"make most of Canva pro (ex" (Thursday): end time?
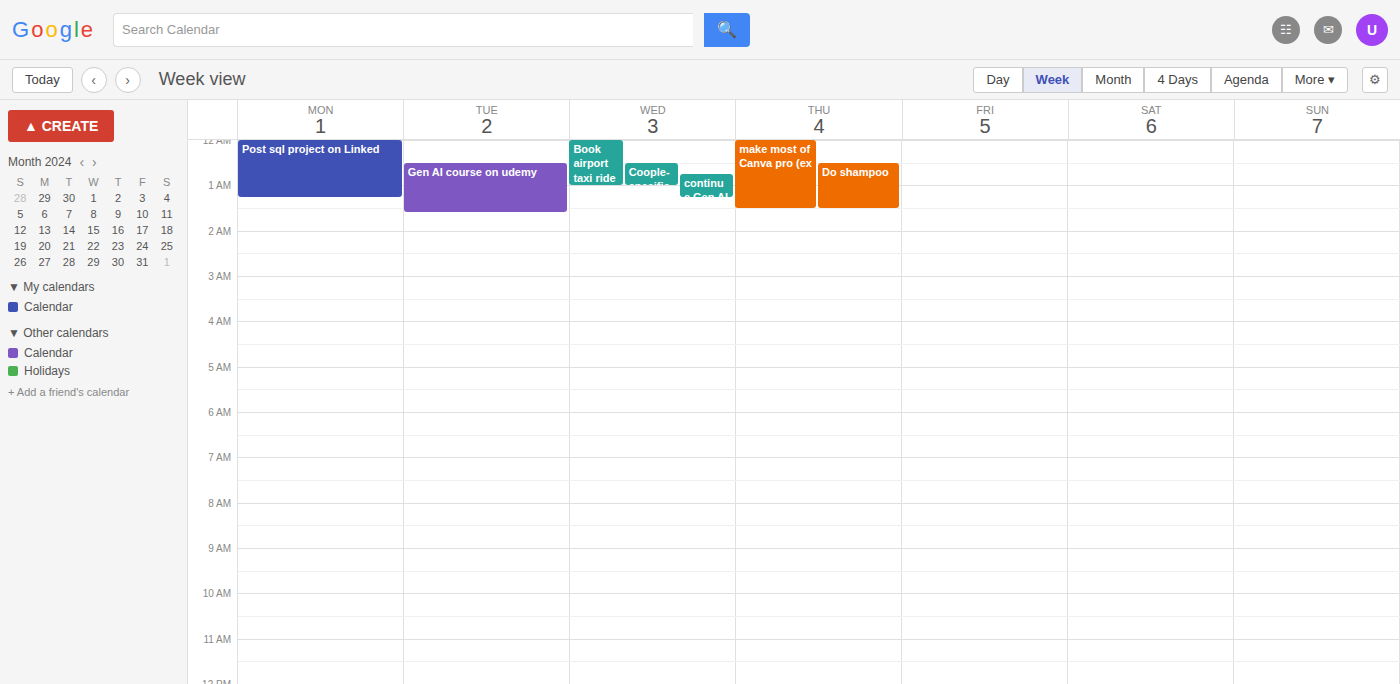
1:30 AM